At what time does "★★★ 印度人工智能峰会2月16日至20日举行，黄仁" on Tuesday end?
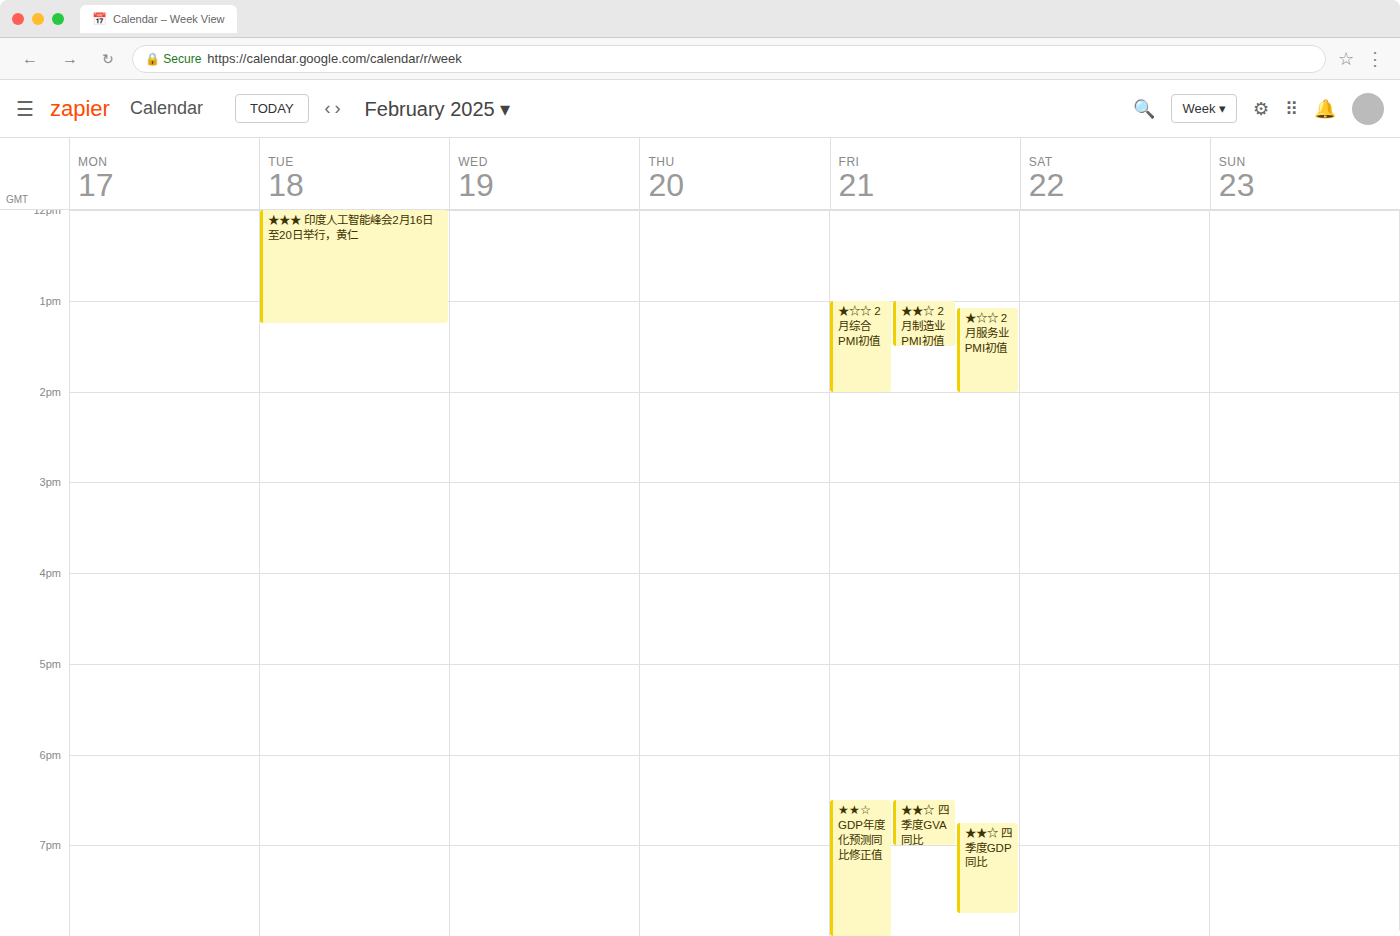
1:15 PM